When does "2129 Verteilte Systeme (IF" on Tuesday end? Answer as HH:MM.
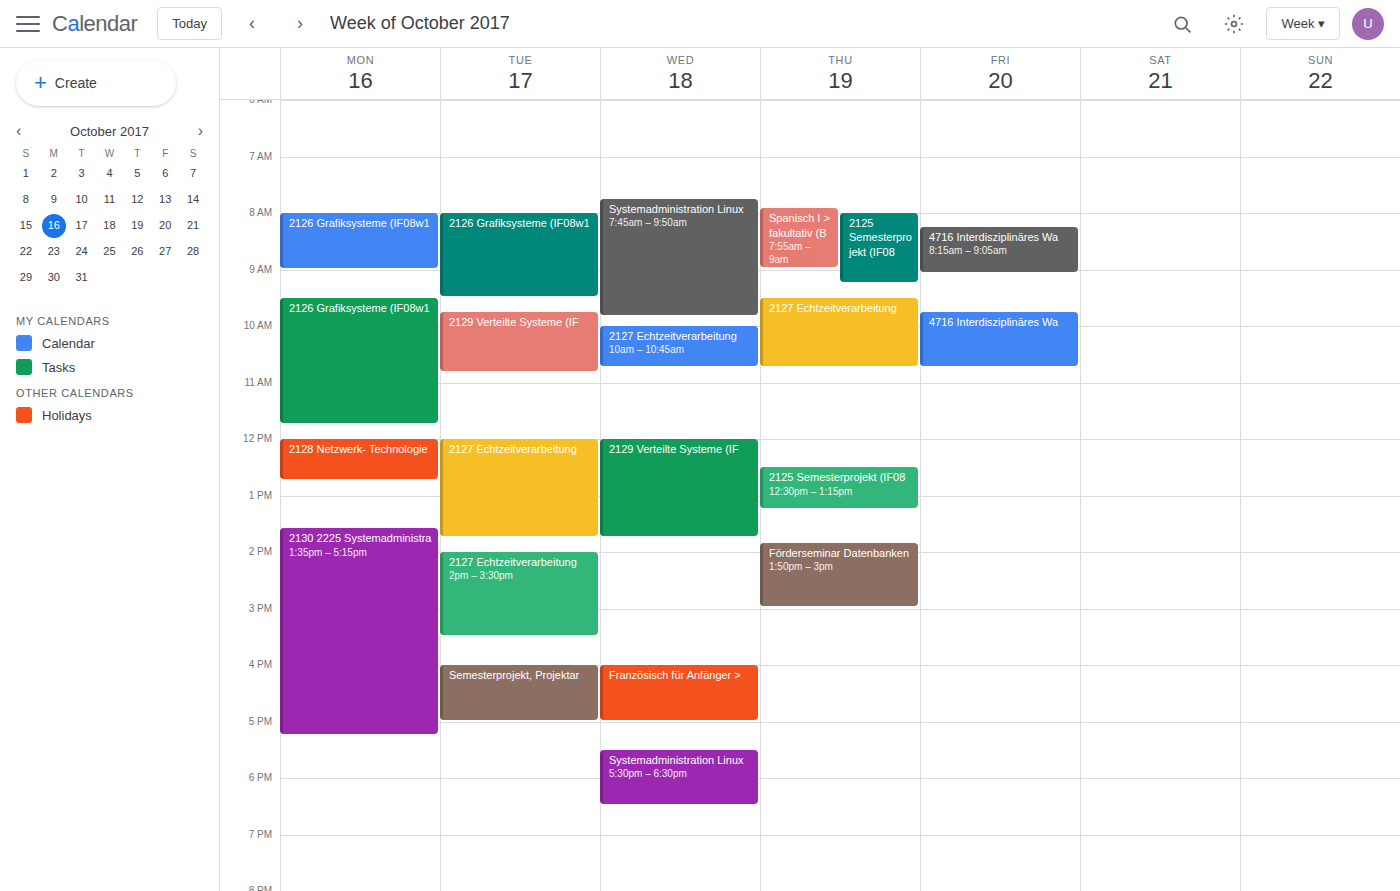
10:50